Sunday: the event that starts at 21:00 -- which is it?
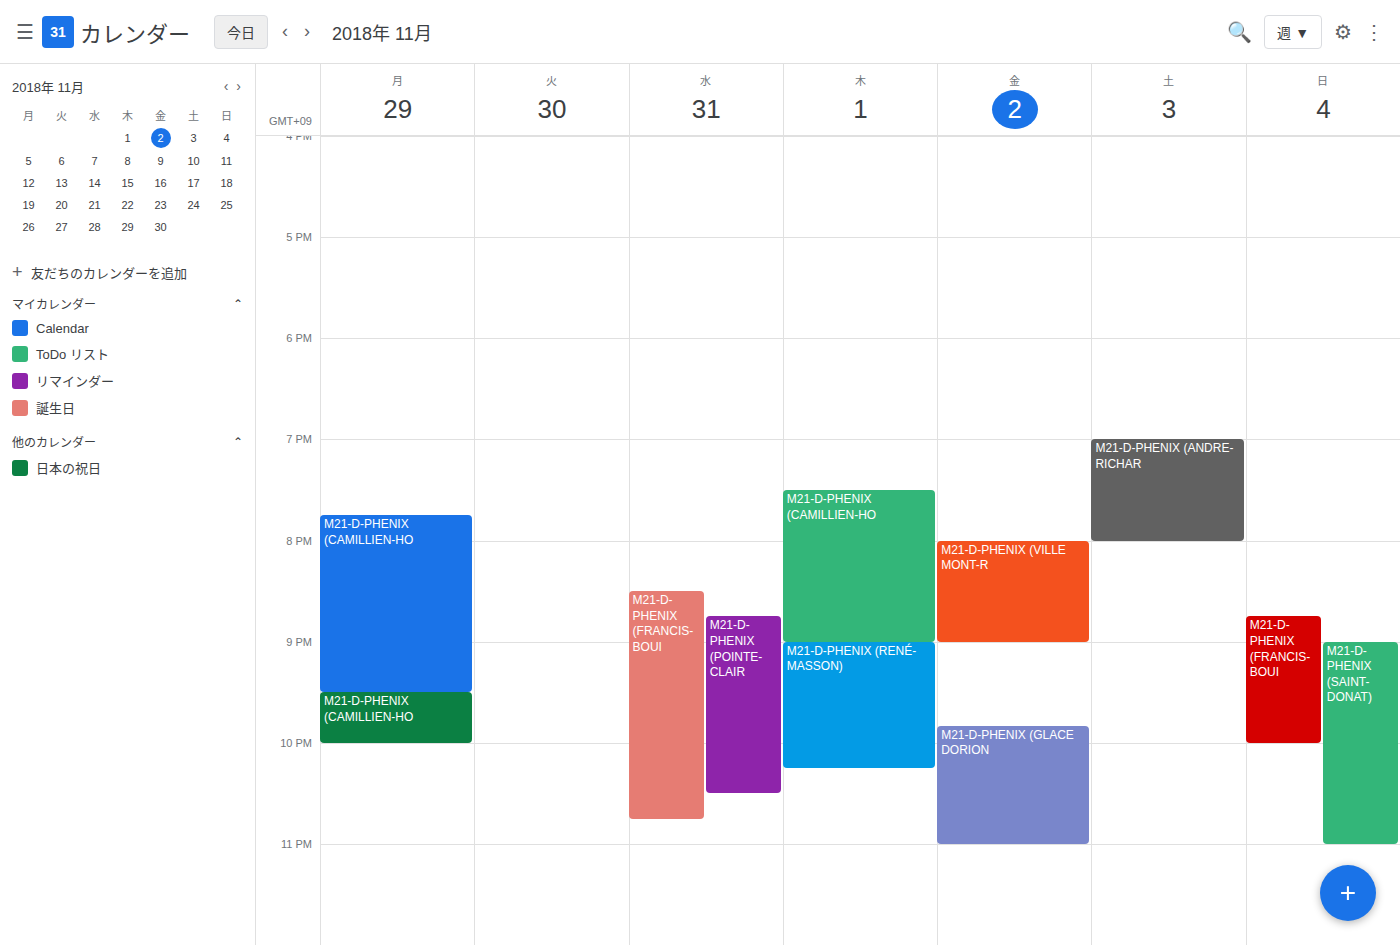
"M21-D-PHENIX (SAINT-DONAT)"